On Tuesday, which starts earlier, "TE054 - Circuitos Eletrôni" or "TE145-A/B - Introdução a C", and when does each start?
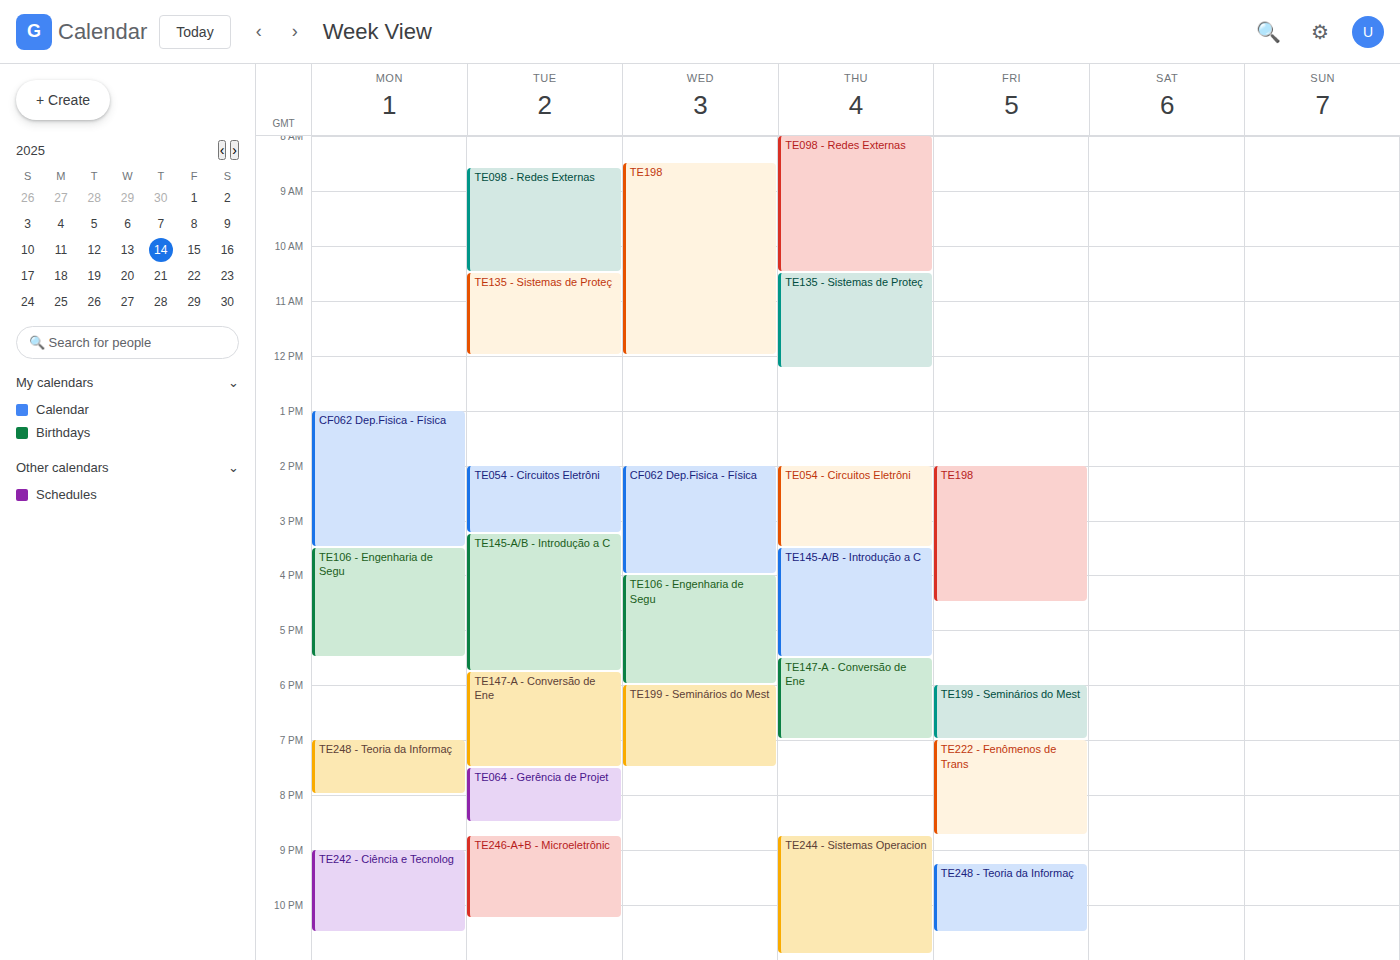
"TE054 - Circuitos Eletrôni" 2:00 PM; "TE145-A/B - Introdução a C" 3:15 PM.